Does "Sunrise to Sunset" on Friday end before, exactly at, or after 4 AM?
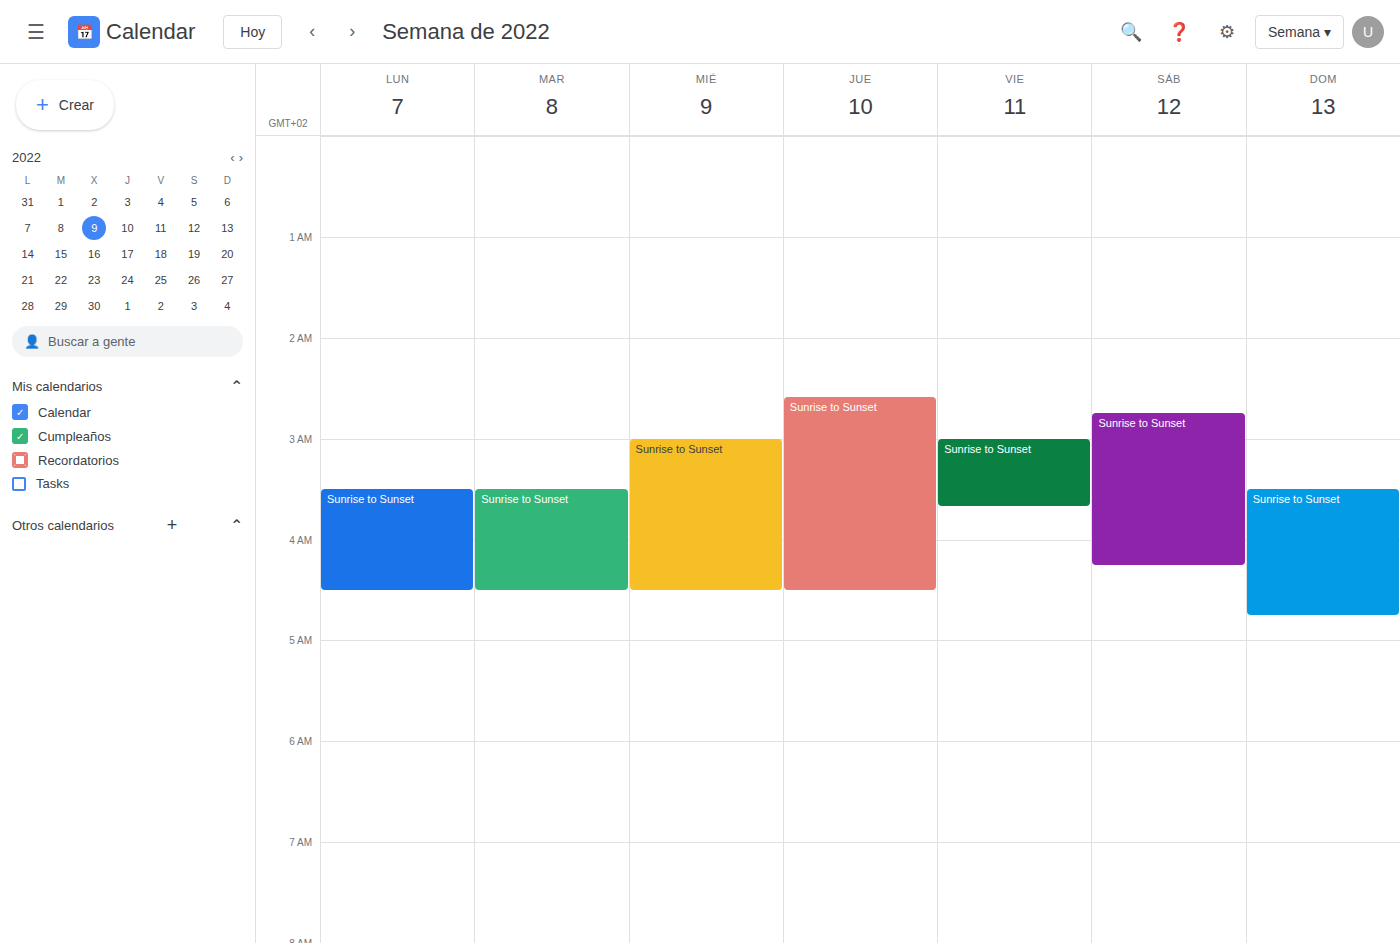
3:40 AM -- before 4 AM, 20 minutes above the 4 AM line.